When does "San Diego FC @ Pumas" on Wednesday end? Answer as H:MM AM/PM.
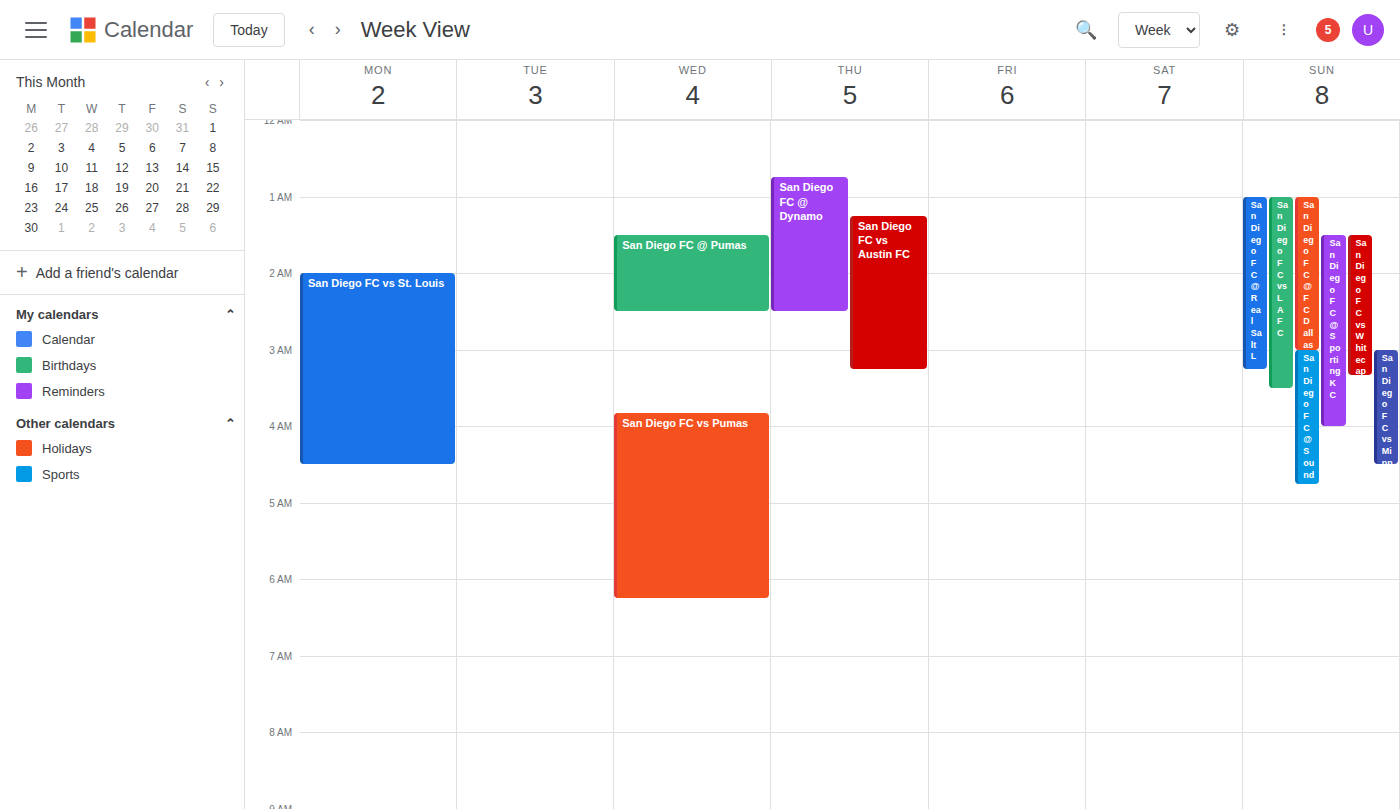
2:30 AM